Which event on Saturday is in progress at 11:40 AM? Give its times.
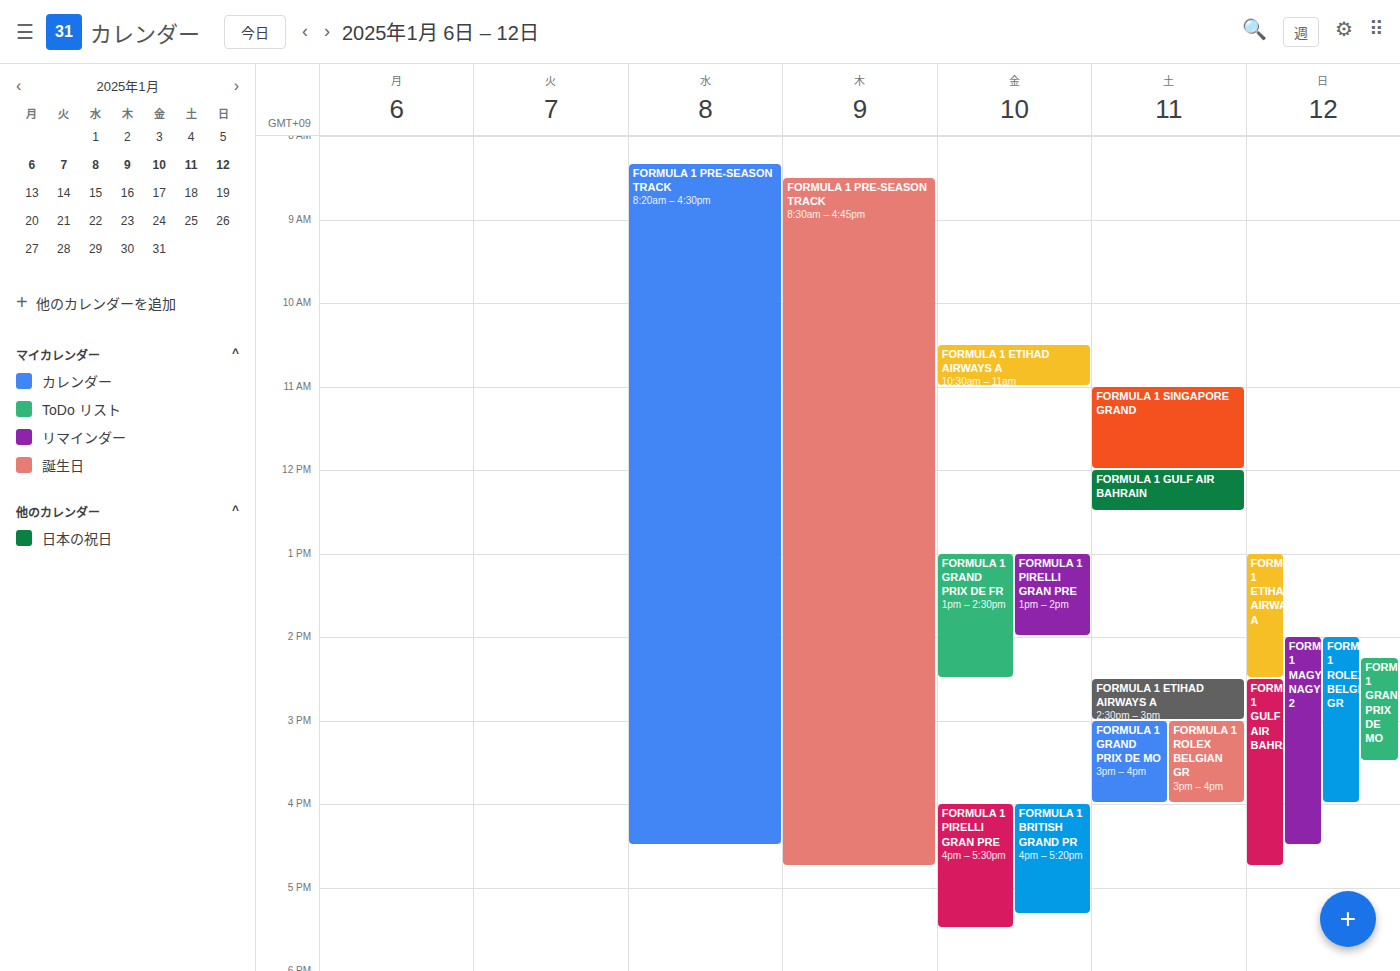
"FORMULA 1 SINGAPORE GRAND", 11:00 AM to 12:00 PM